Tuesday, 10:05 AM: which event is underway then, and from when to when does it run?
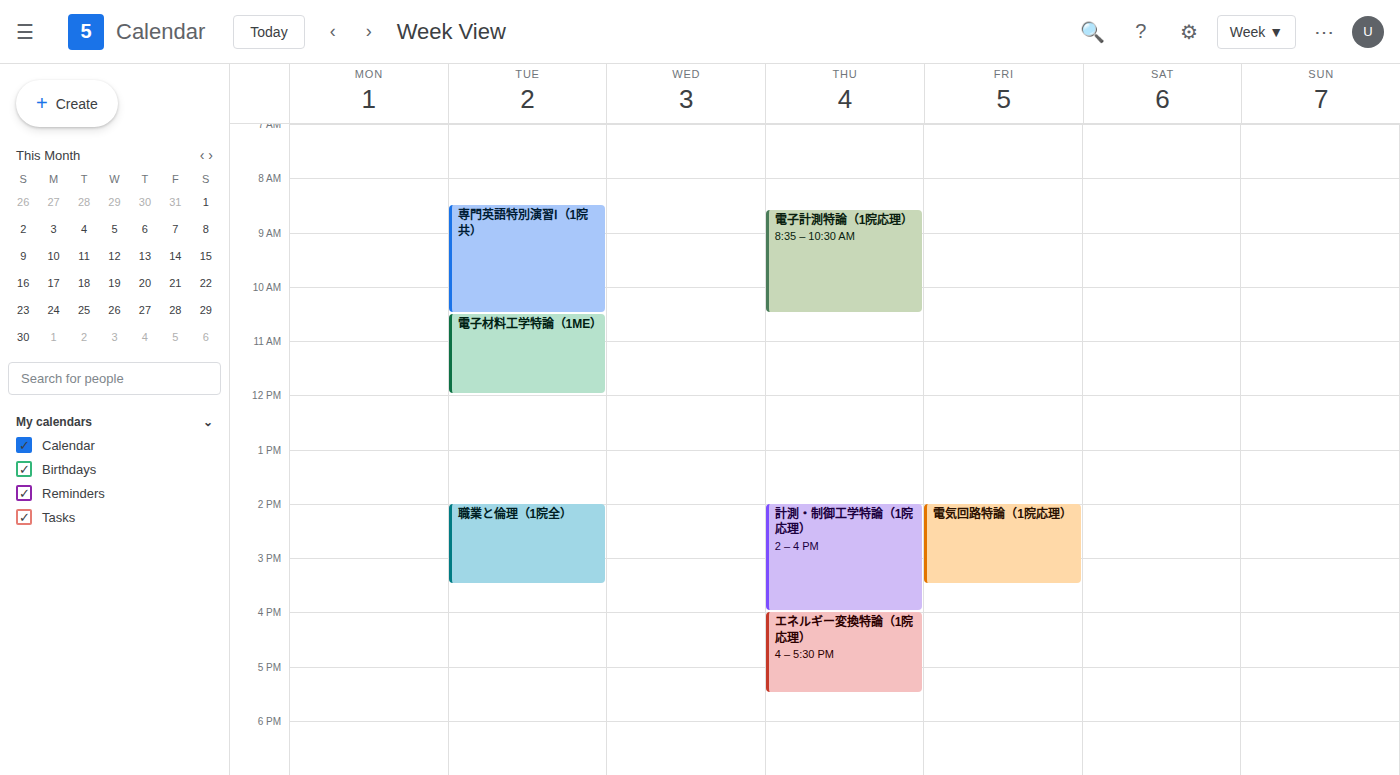
"専門英語特別演習Ⅰ（1院共）", 8:30 AM to 10:30 AM